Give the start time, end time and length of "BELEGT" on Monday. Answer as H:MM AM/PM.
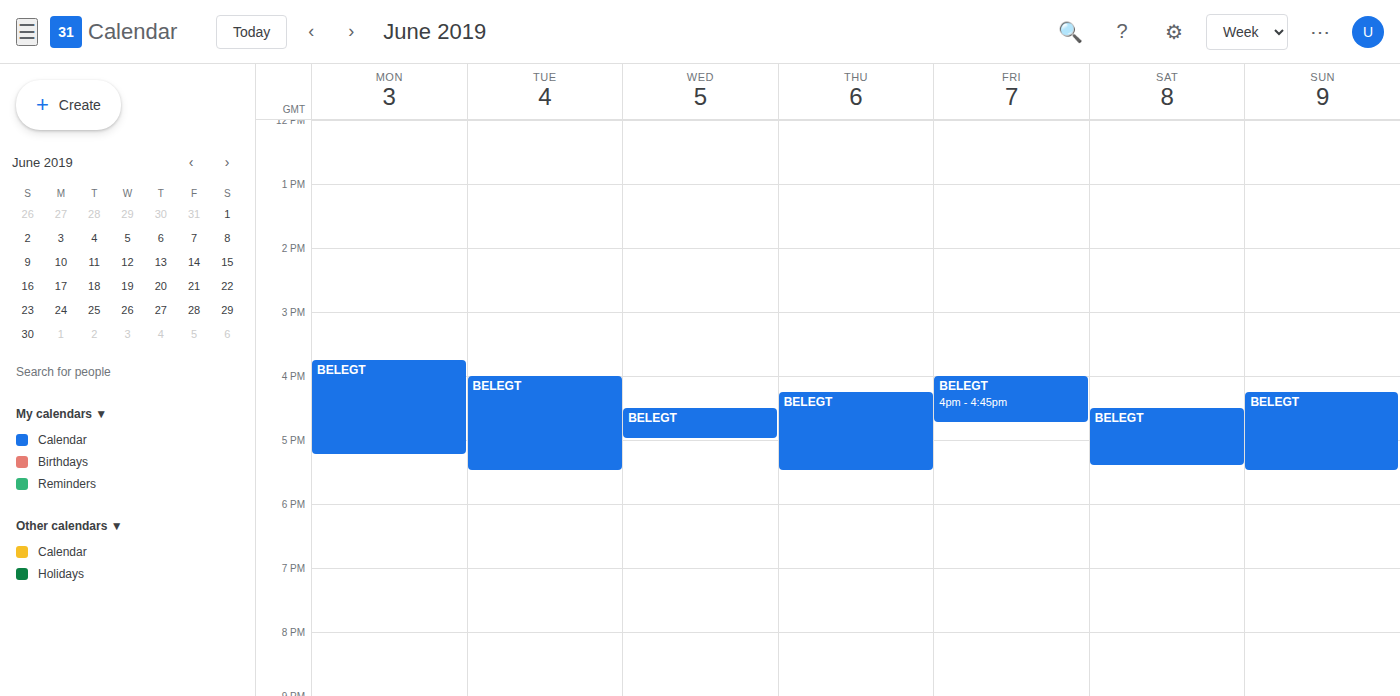
3:45 PM to 5:15 PM, 1 hour 30 minutes